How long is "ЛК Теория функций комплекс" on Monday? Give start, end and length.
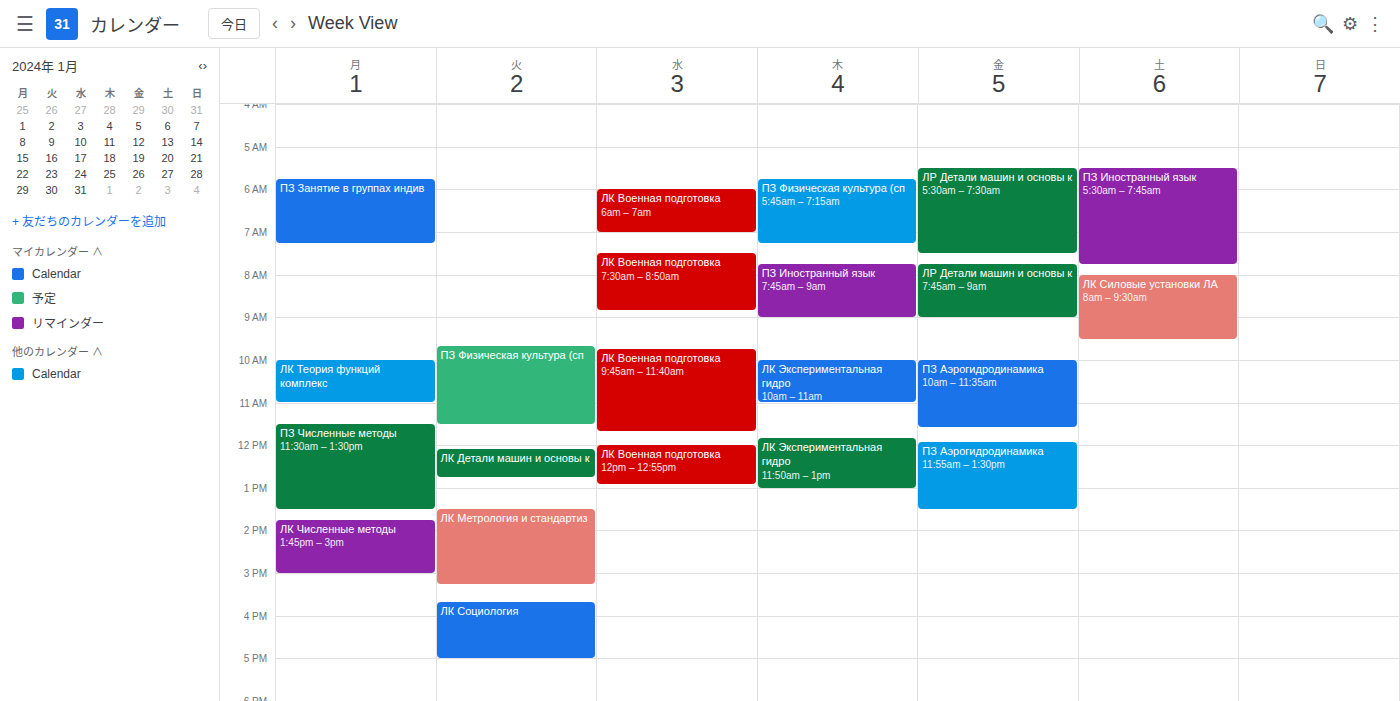
10:00 AM to 11:00 AM, 1 hour